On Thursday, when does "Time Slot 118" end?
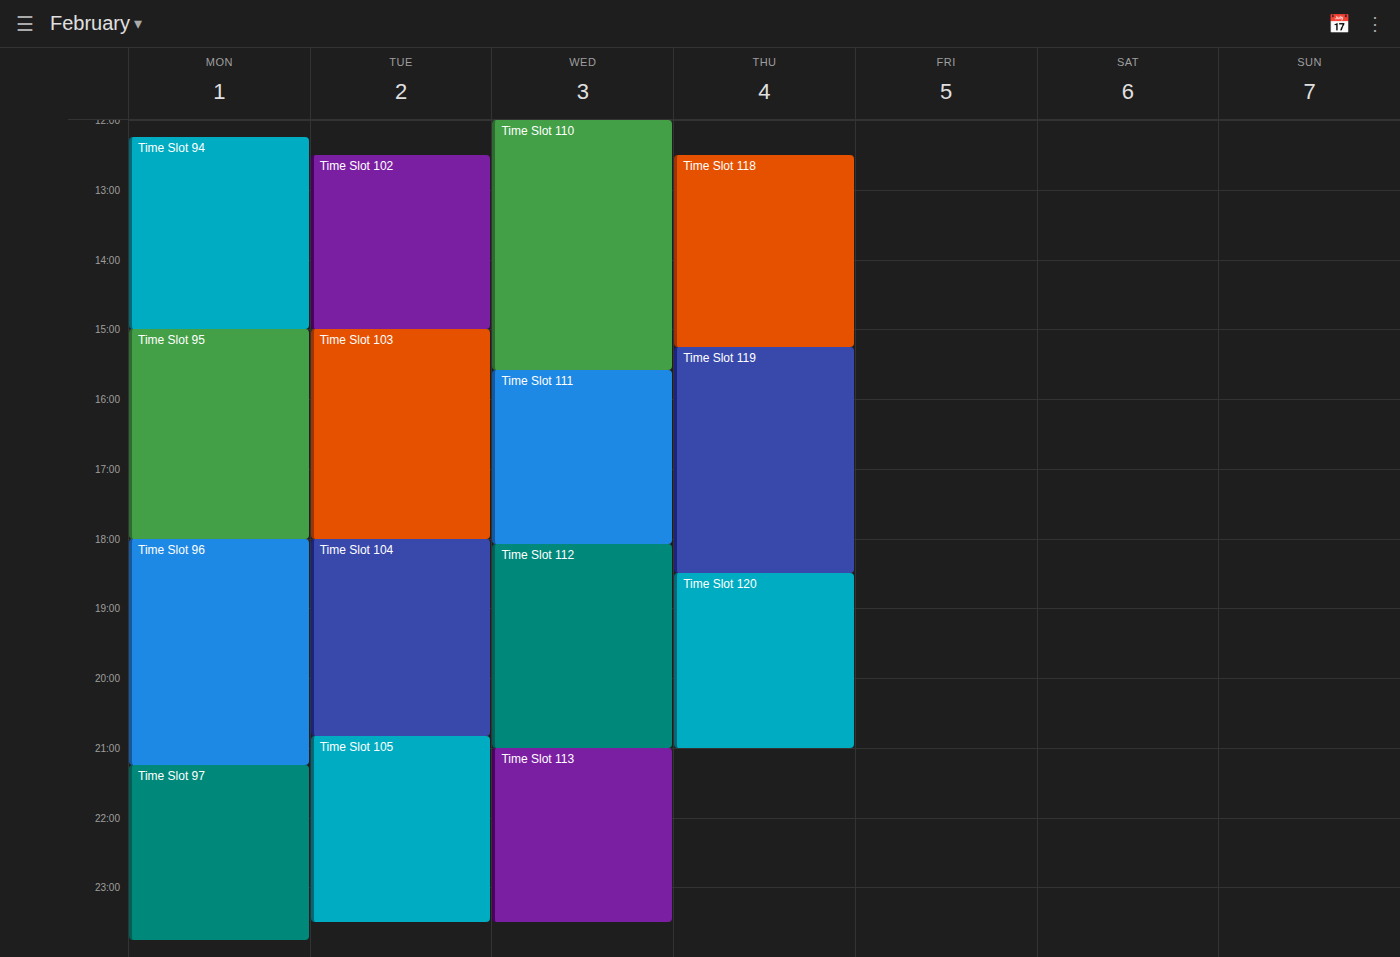
3:15 PM